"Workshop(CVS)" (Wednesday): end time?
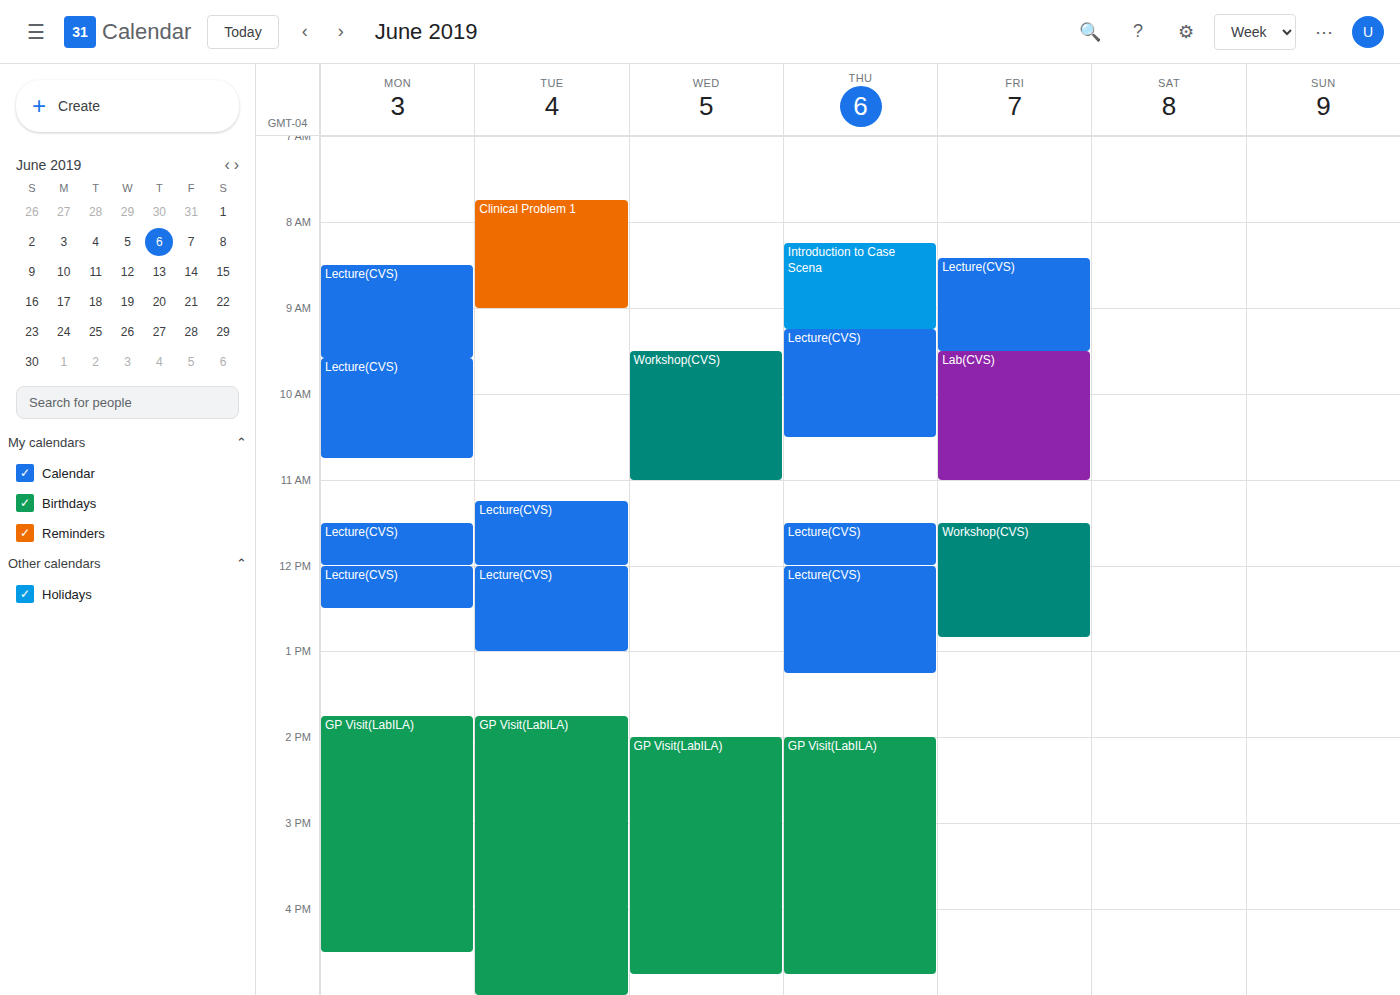
11:00 AM